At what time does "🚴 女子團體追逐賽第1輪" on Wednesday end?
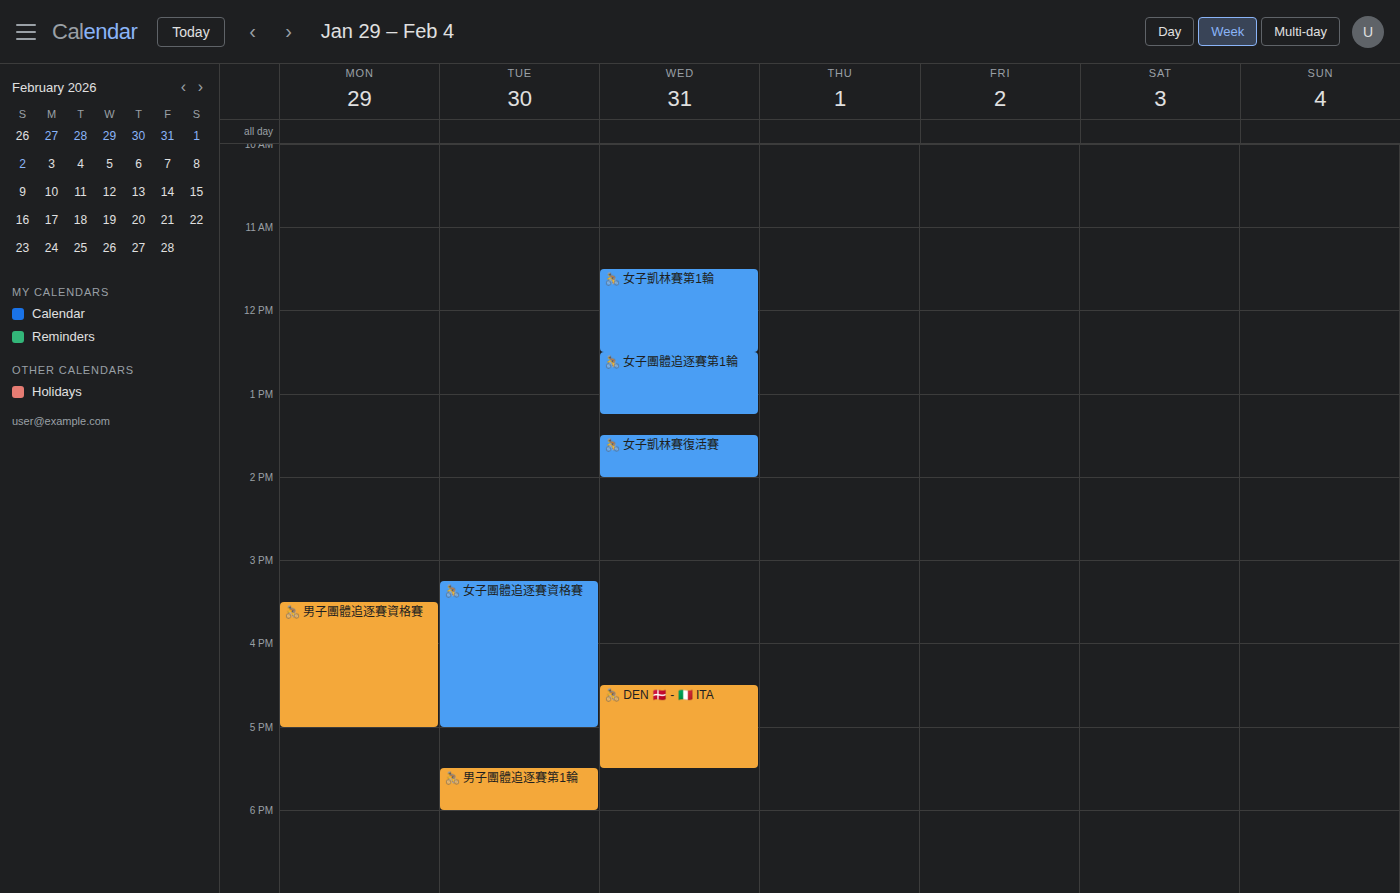
13:15